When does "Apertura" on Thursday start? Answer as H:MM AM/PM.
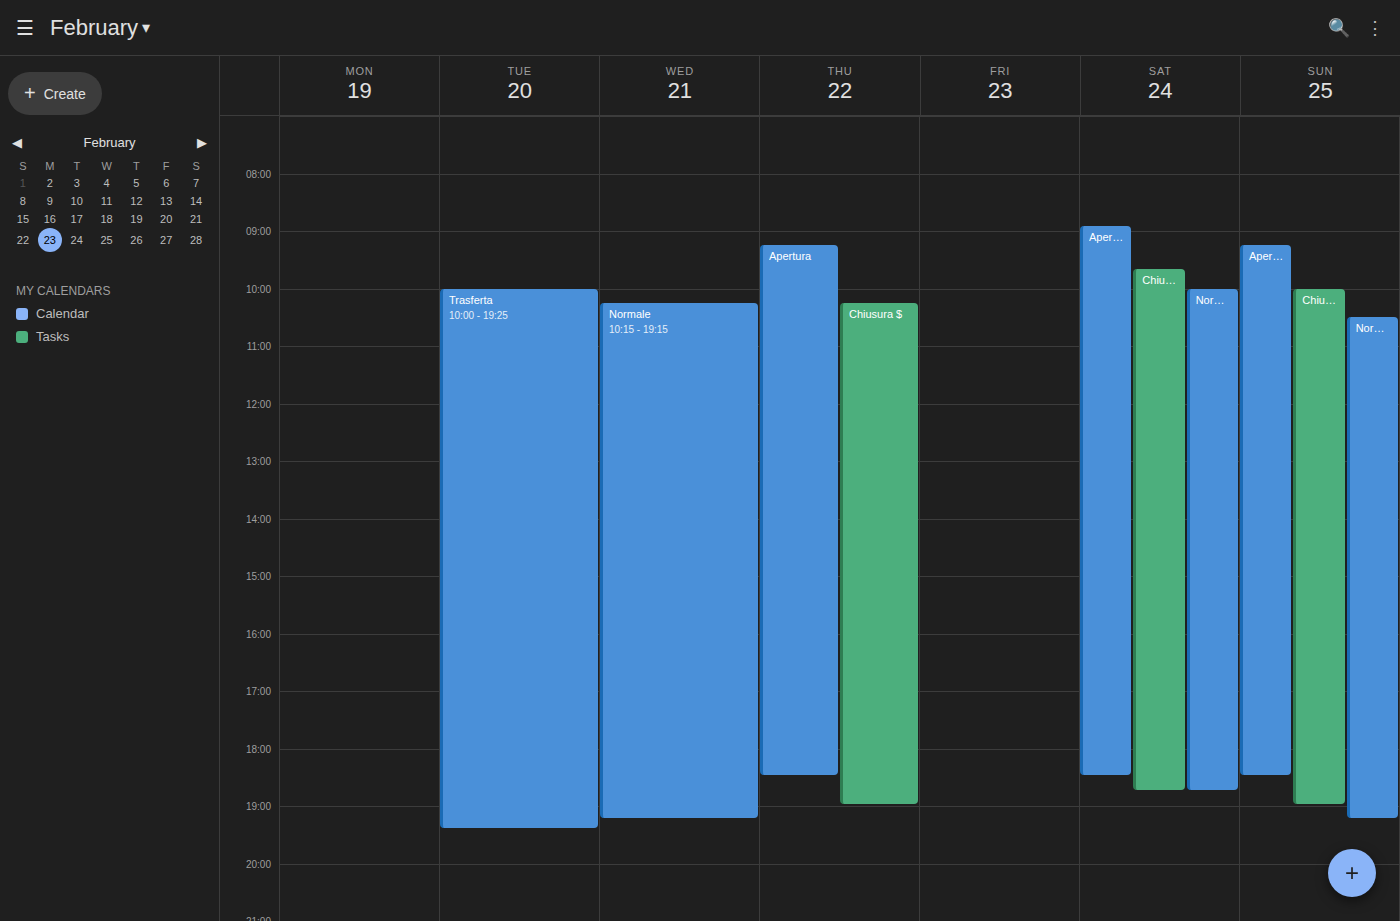
9:15 AM